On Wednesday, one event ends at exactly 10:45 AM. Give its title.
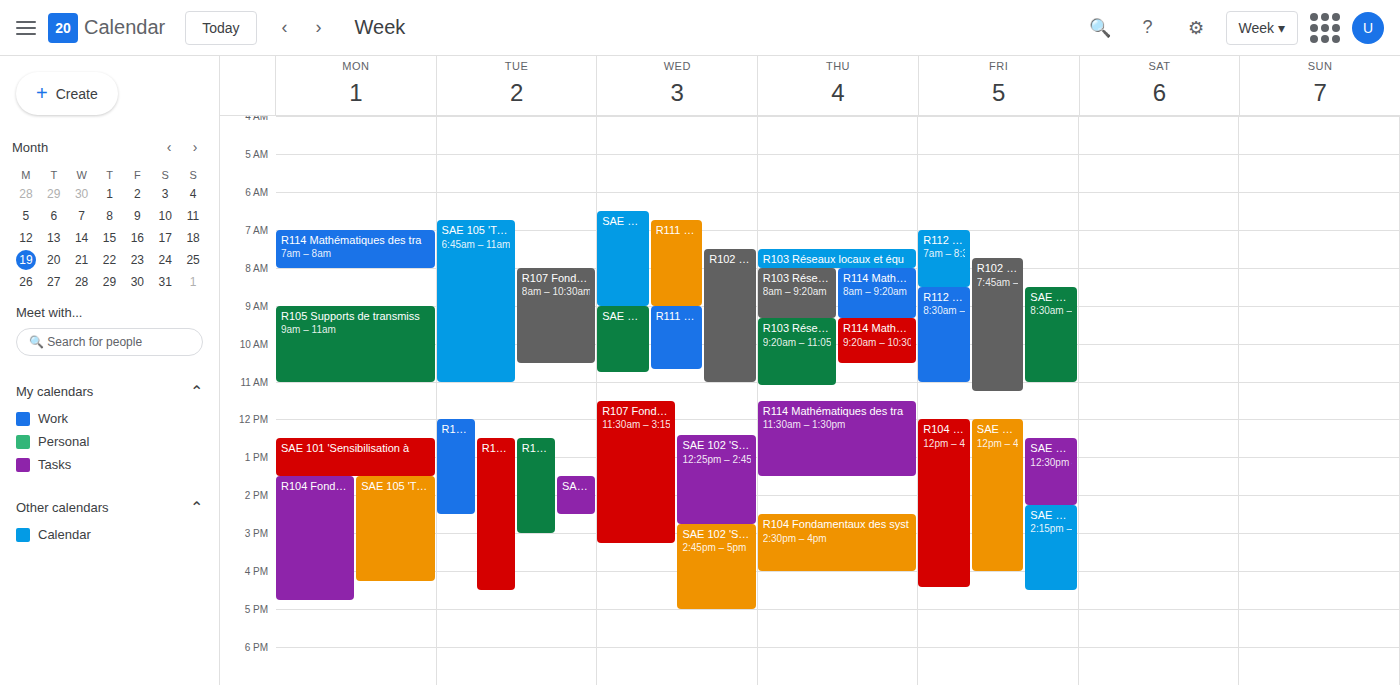
"SAE 103 'Découvrir un disp"